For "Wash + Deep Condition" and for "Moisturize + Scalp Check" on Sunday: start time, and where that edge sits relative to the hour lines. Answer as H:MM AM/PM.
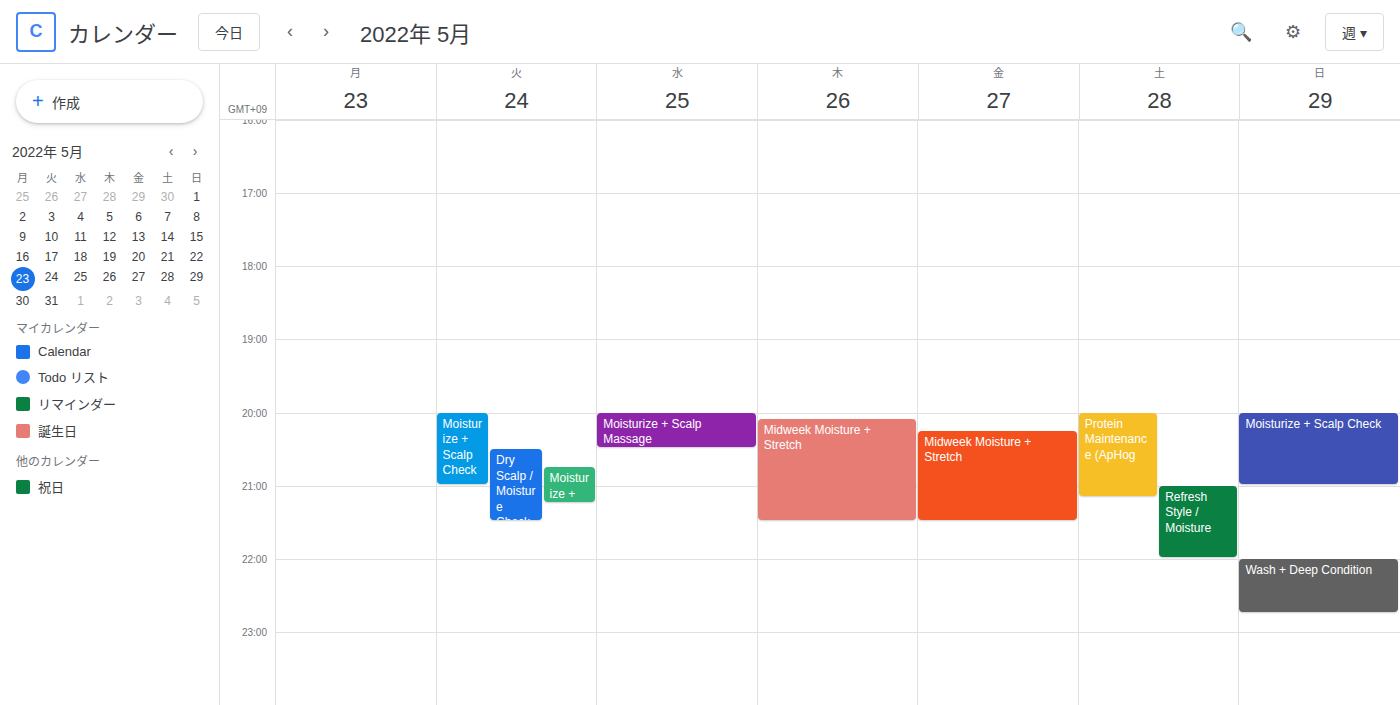
"Wash + Deep Condition": 10:00 PM, exactly on the 10 PM line. "Moisturize + Scalp Check": 8:00 PM, exactly on the 8 PM line.